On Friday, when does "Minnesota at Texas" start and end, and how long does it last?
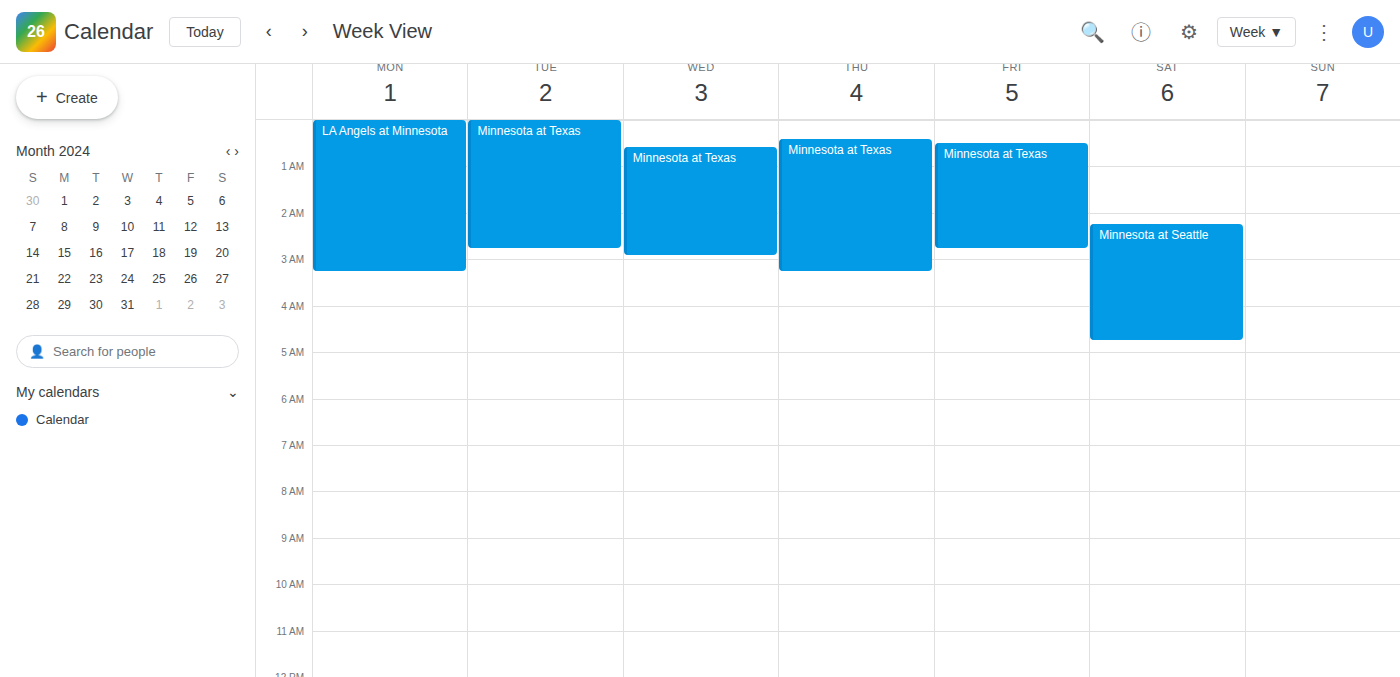
12:30 AM to 2:45 AM, 2 hours 15 minutes